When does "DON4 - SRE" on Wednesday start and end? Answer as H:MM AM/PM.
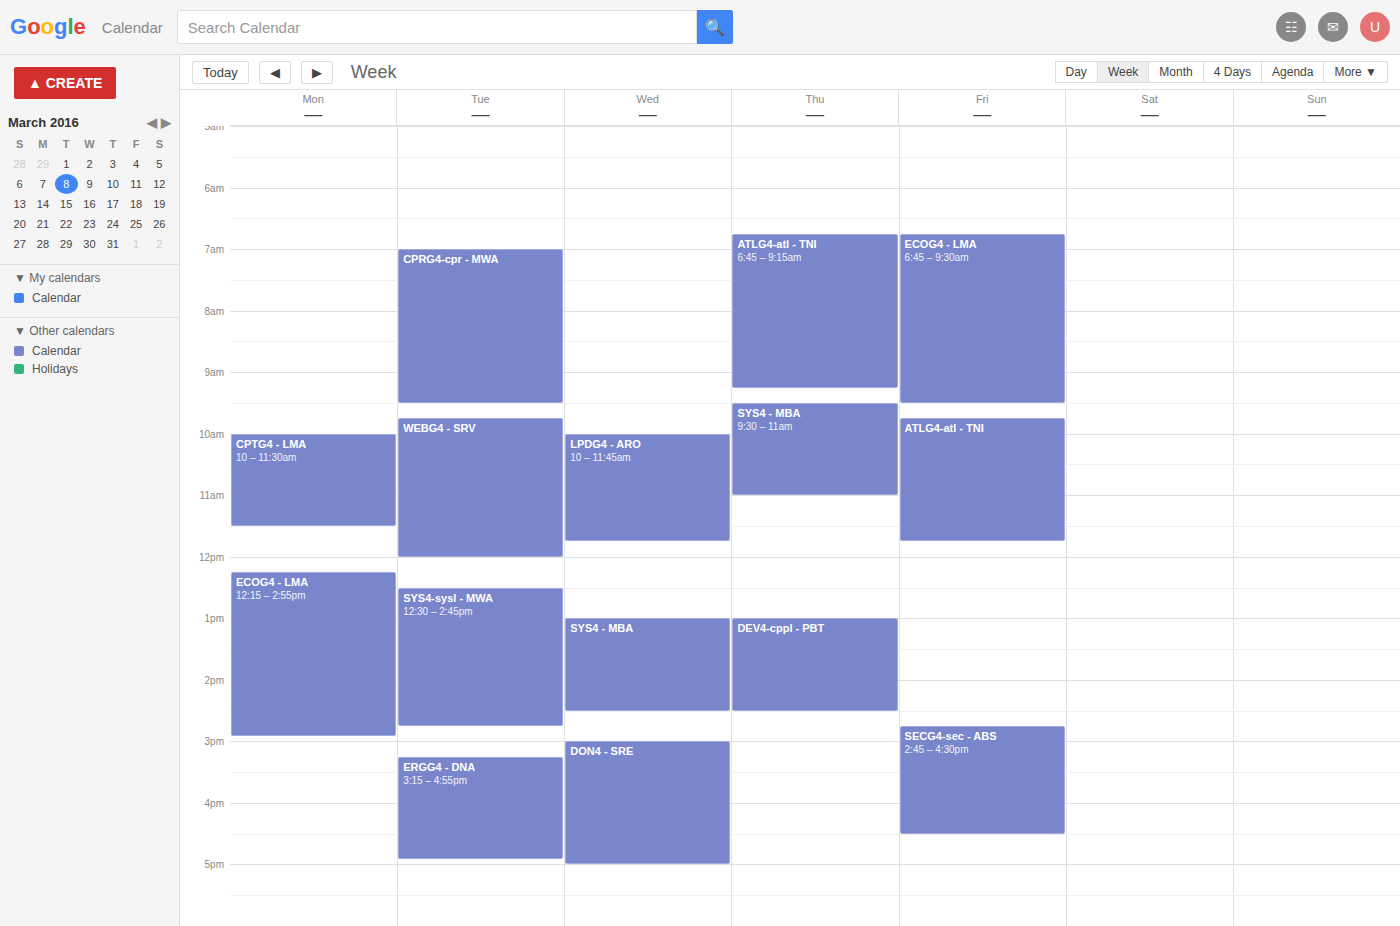
3:00 PM to 5:00 PM